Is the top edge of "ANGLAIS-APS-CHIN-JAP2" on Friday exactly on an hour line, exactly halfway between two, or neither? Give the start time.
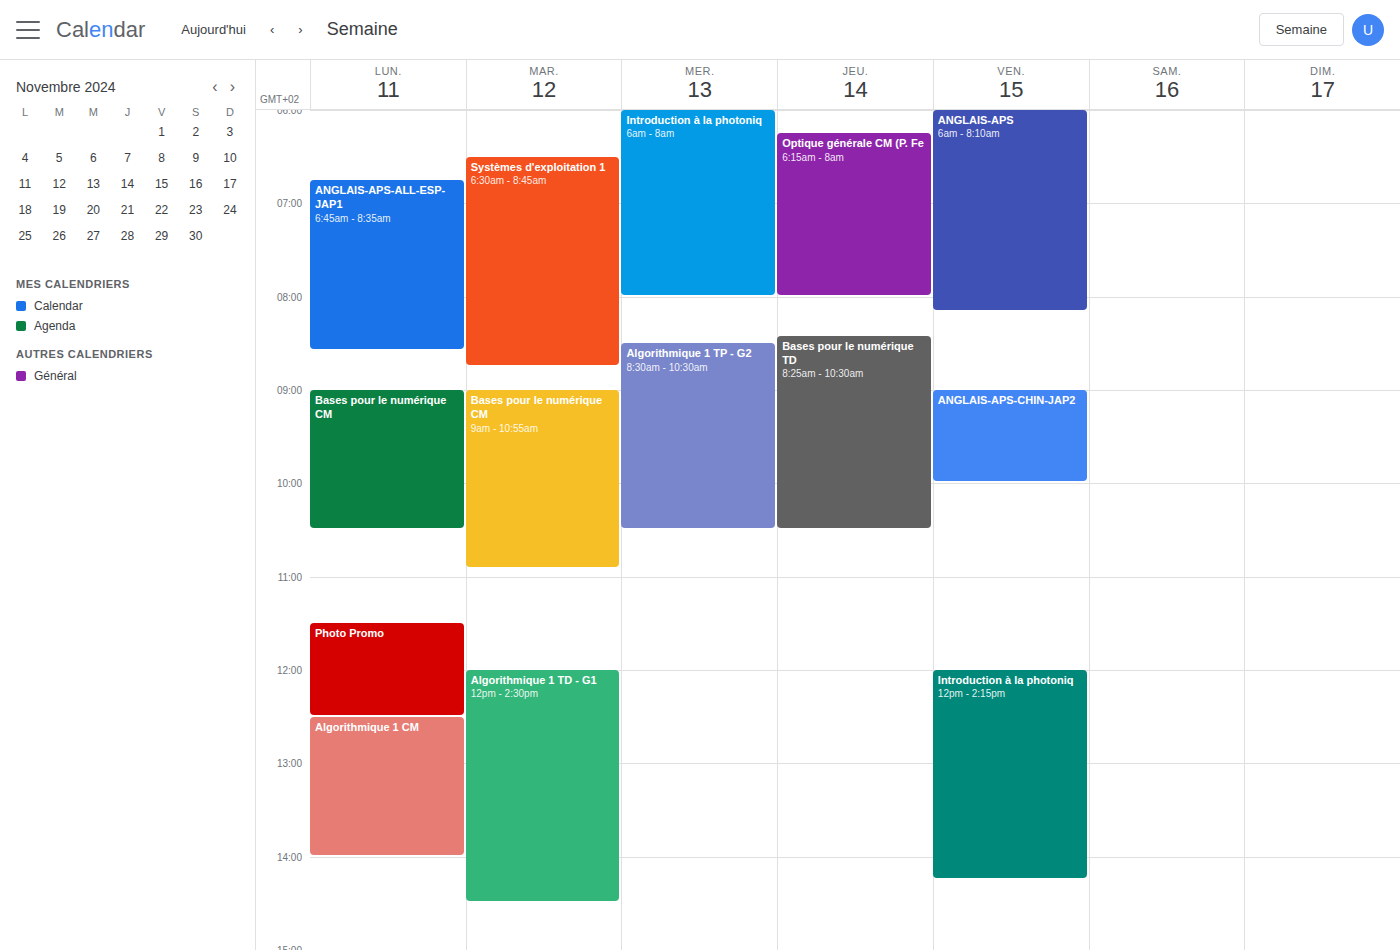
9:00 AM -- exactly on the 9 AM line.